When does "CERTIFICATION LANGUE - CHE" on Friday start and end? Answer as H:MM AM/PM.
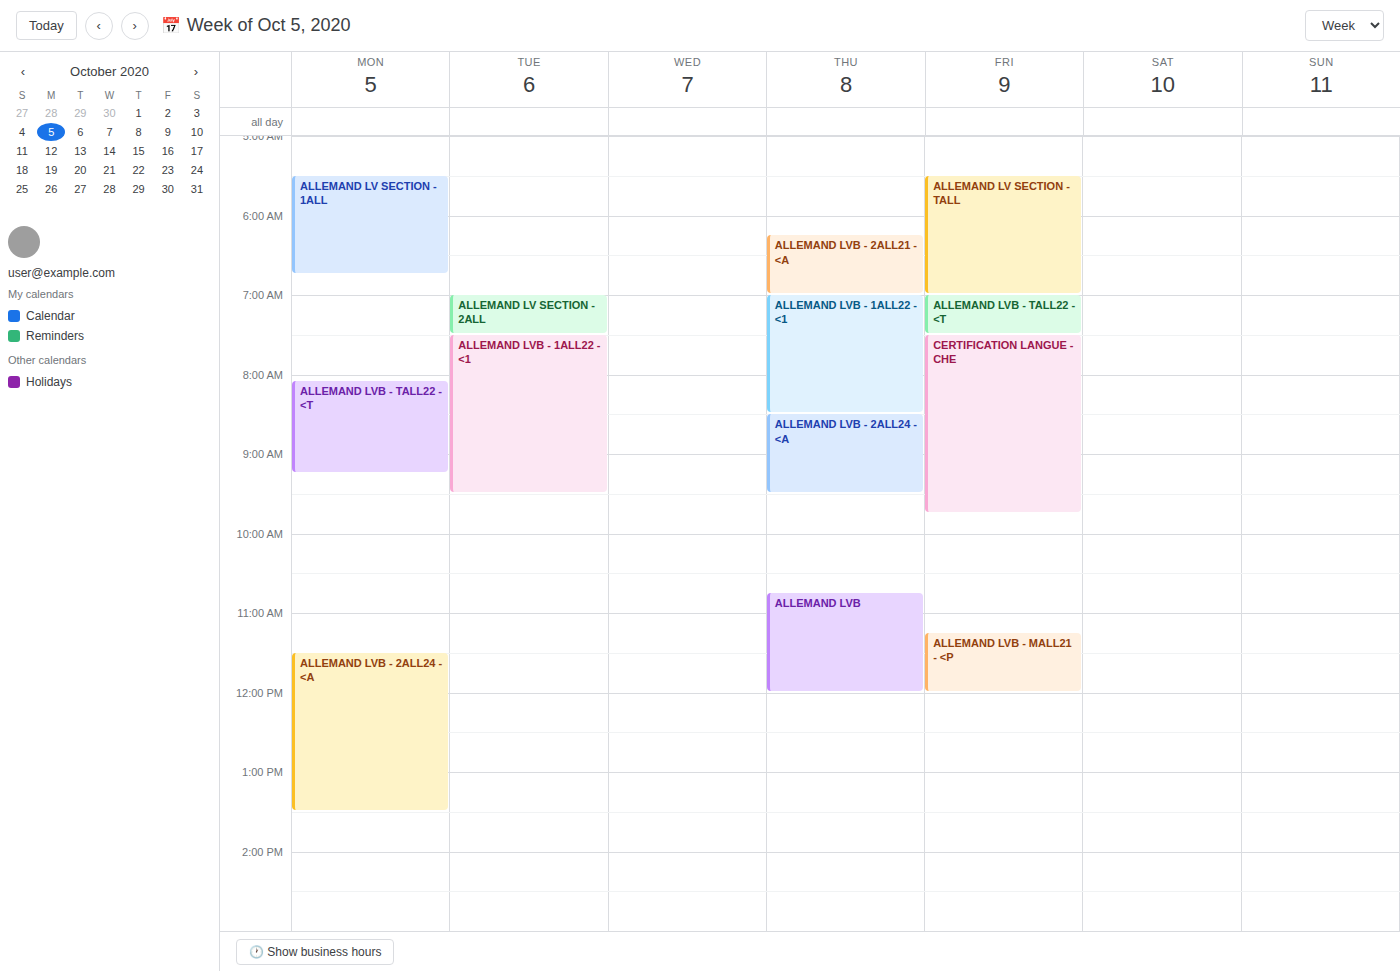
7:30 AM to 9:45 AM